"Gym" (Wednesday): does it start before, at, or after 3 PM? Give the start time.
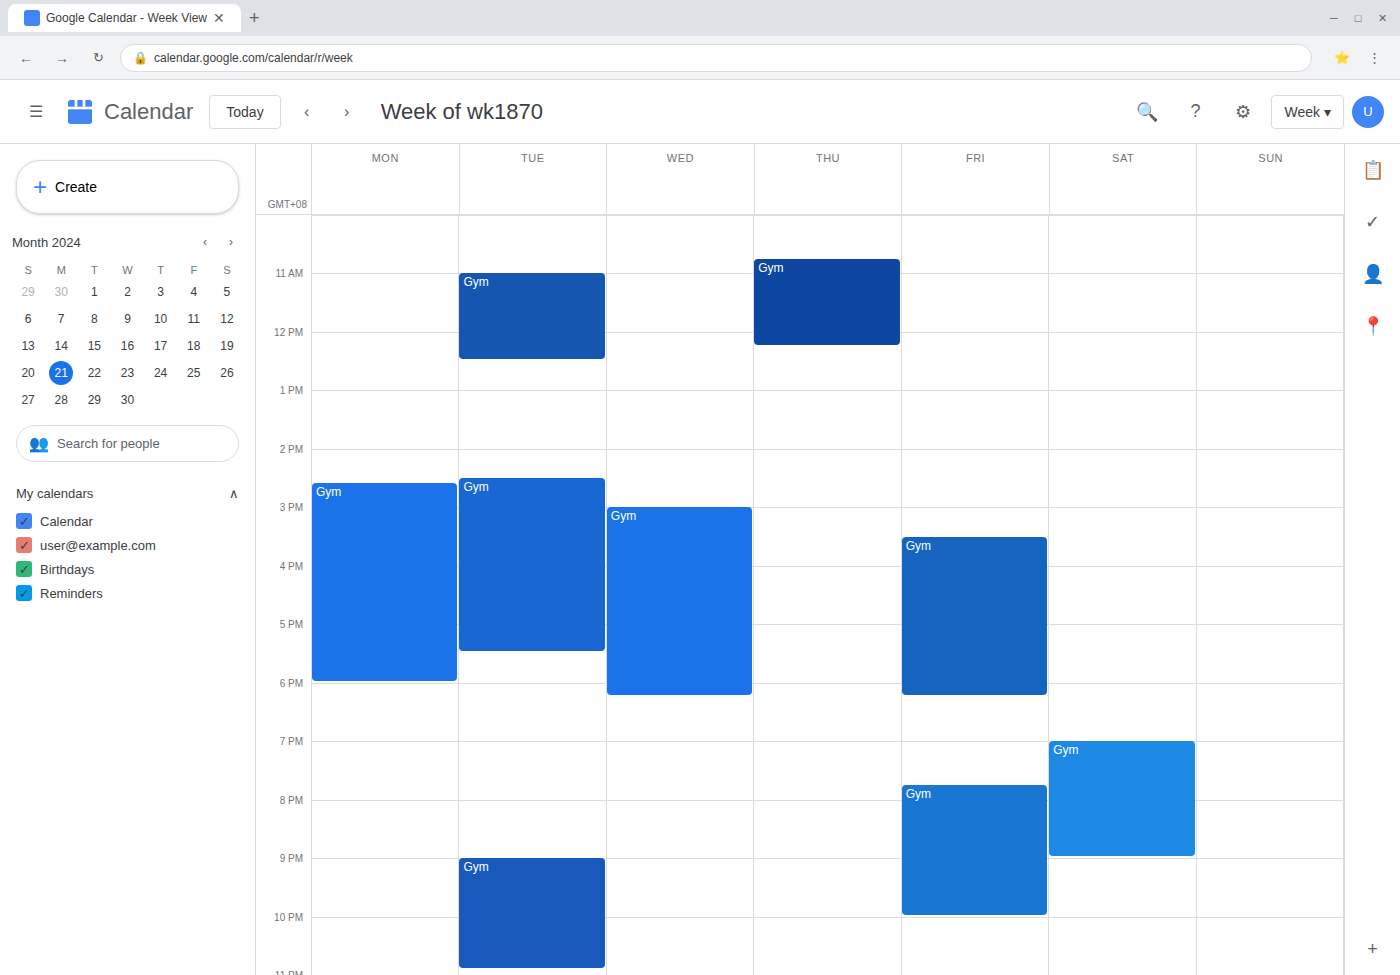
3:00 PM -- exactly at 3 PM, on the 3 PM line.